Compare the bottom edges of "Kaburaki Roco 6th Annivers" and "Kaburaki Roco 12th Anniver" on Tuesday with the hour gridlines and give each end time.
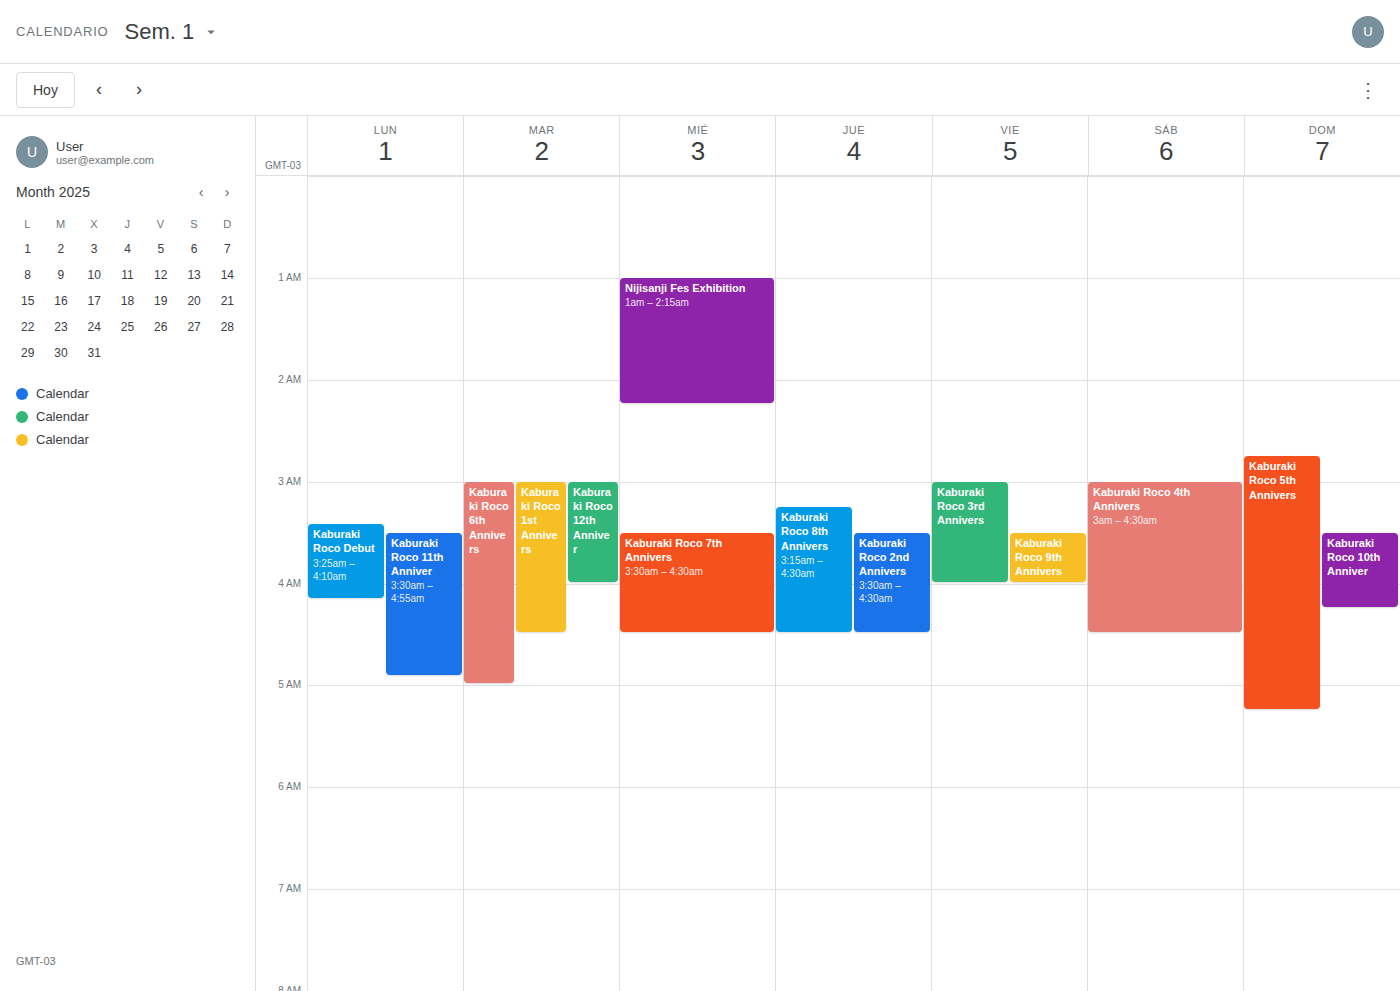
"Kaburaki Roco 6th Annivers": 5:00 AM, exactly on the 5 AM line. "Kaburaki Roco 12th Anniver": 4:00 AM, exactly on the 4 AM line.